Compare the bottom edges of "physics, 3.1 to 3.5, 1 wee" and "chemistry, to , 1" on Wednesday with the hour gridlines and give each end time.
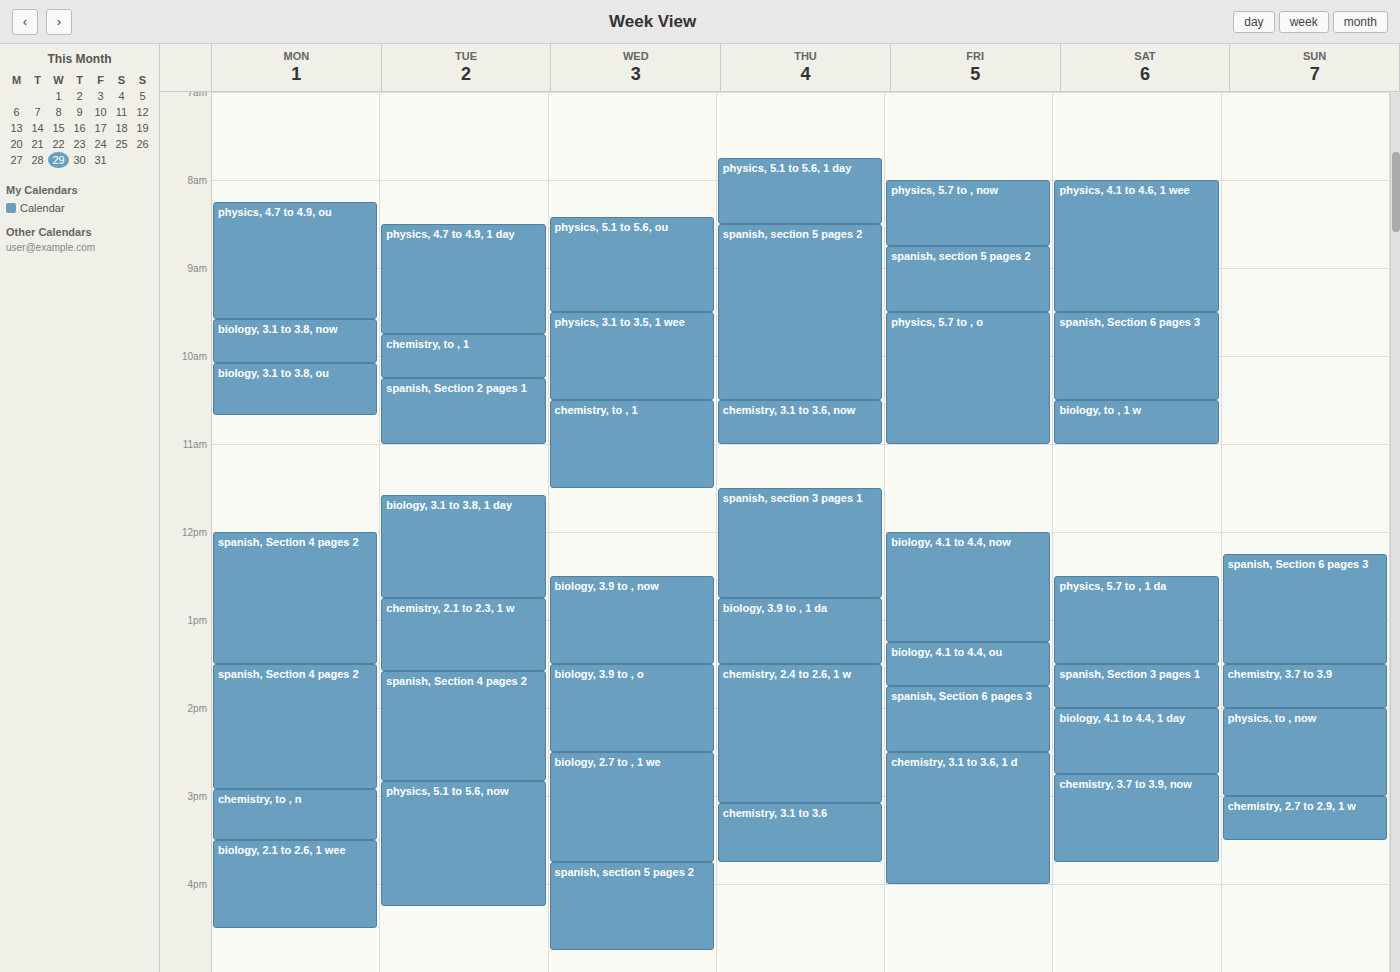
"physics, 3.1 to 3.5, 1 wee": 10:30 AM, halfway between the 10 AM and 11 AM lines. "chemistry, to , 1": 11:30 AM, halfway between the 11 AM and 12 PM lines.